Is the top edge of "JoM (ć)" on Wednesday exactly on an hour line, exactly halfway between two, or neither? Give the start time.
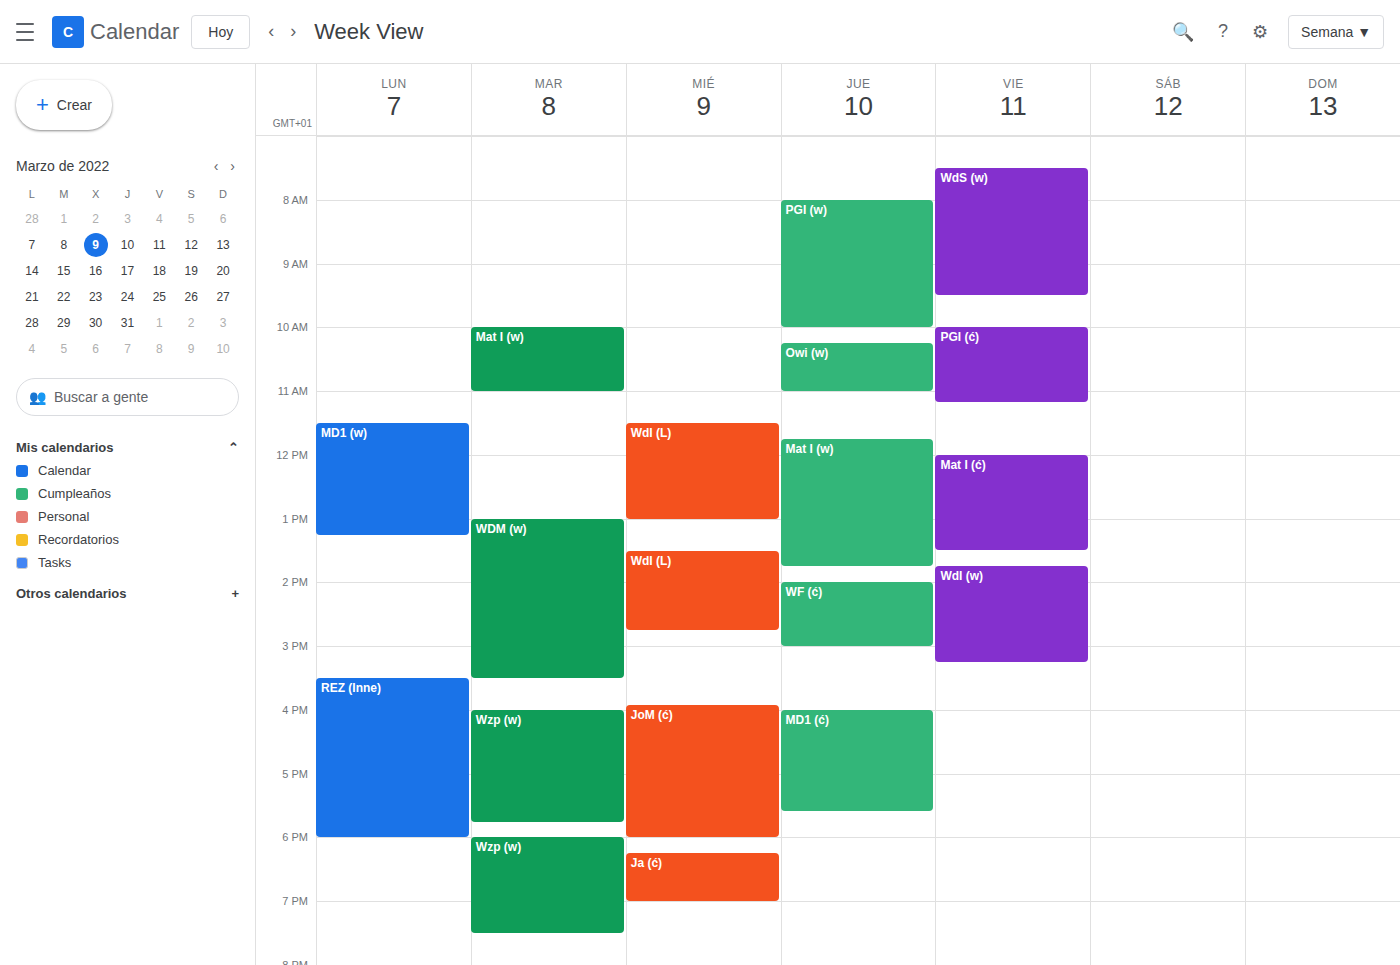
3:55 PM -- neither: 55 minutes below the 3 PM line and 5 minutes above the 4 PM line.